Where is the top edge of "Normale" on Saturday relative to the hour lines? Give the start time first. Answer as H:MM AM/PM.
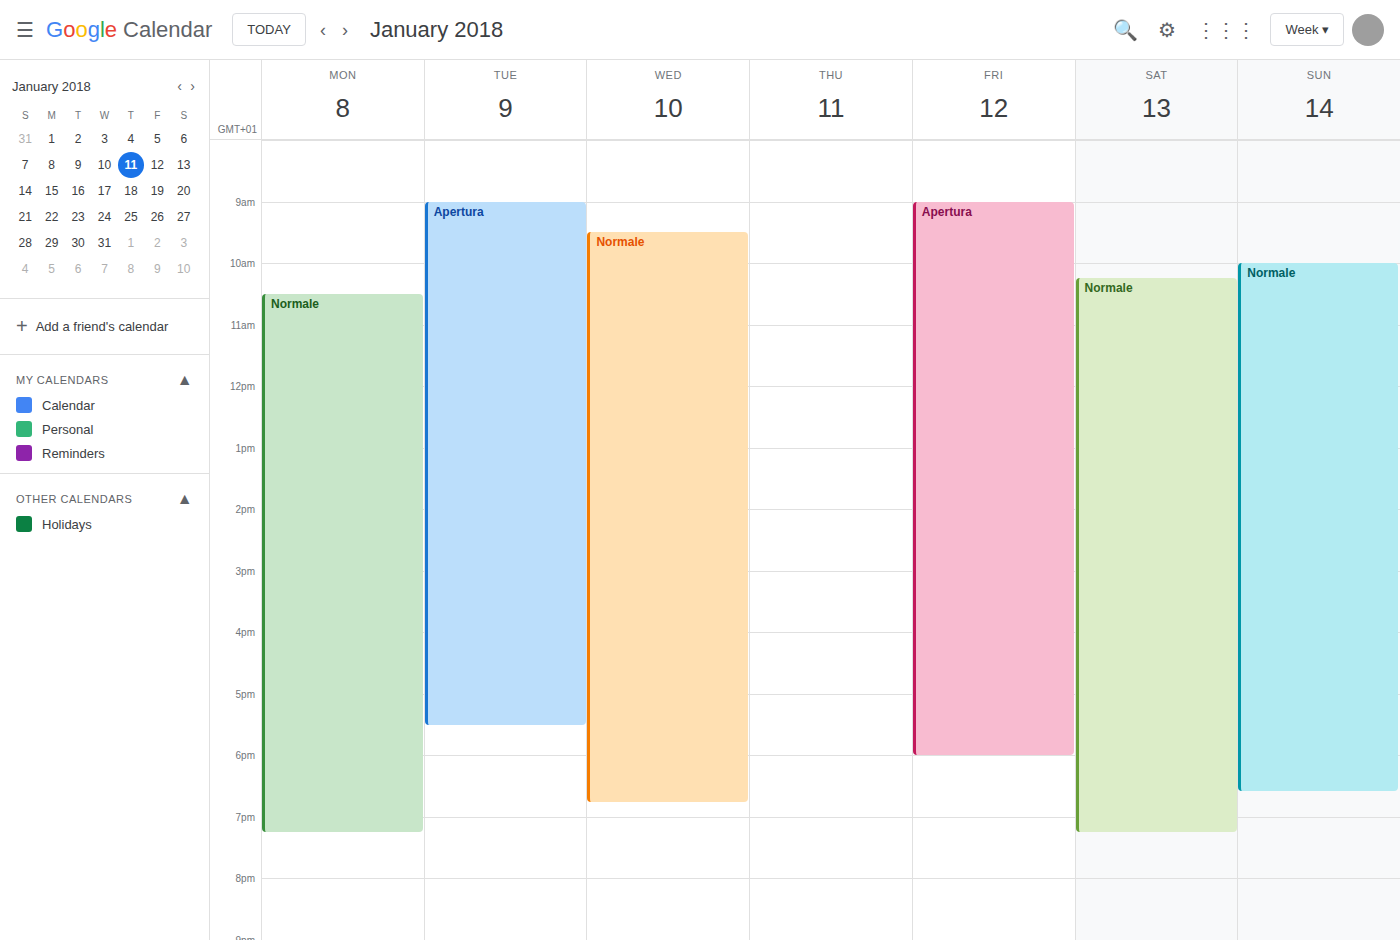
10:15 AM -- neither: a quarter of the way from the 10 AM line to the 11 AM line.